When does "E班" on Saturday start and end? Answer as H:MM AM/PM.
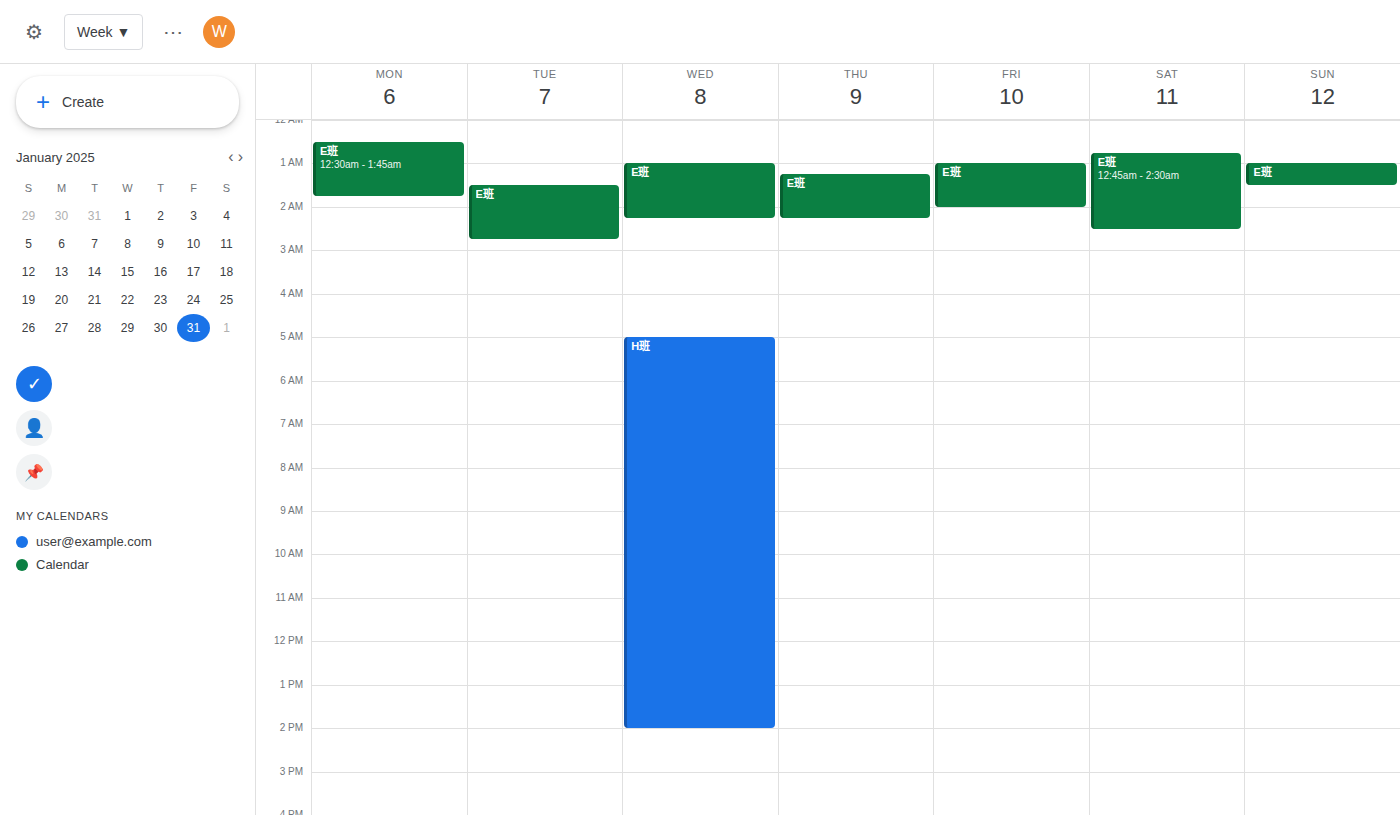
12:45 AM to 2:30 AM